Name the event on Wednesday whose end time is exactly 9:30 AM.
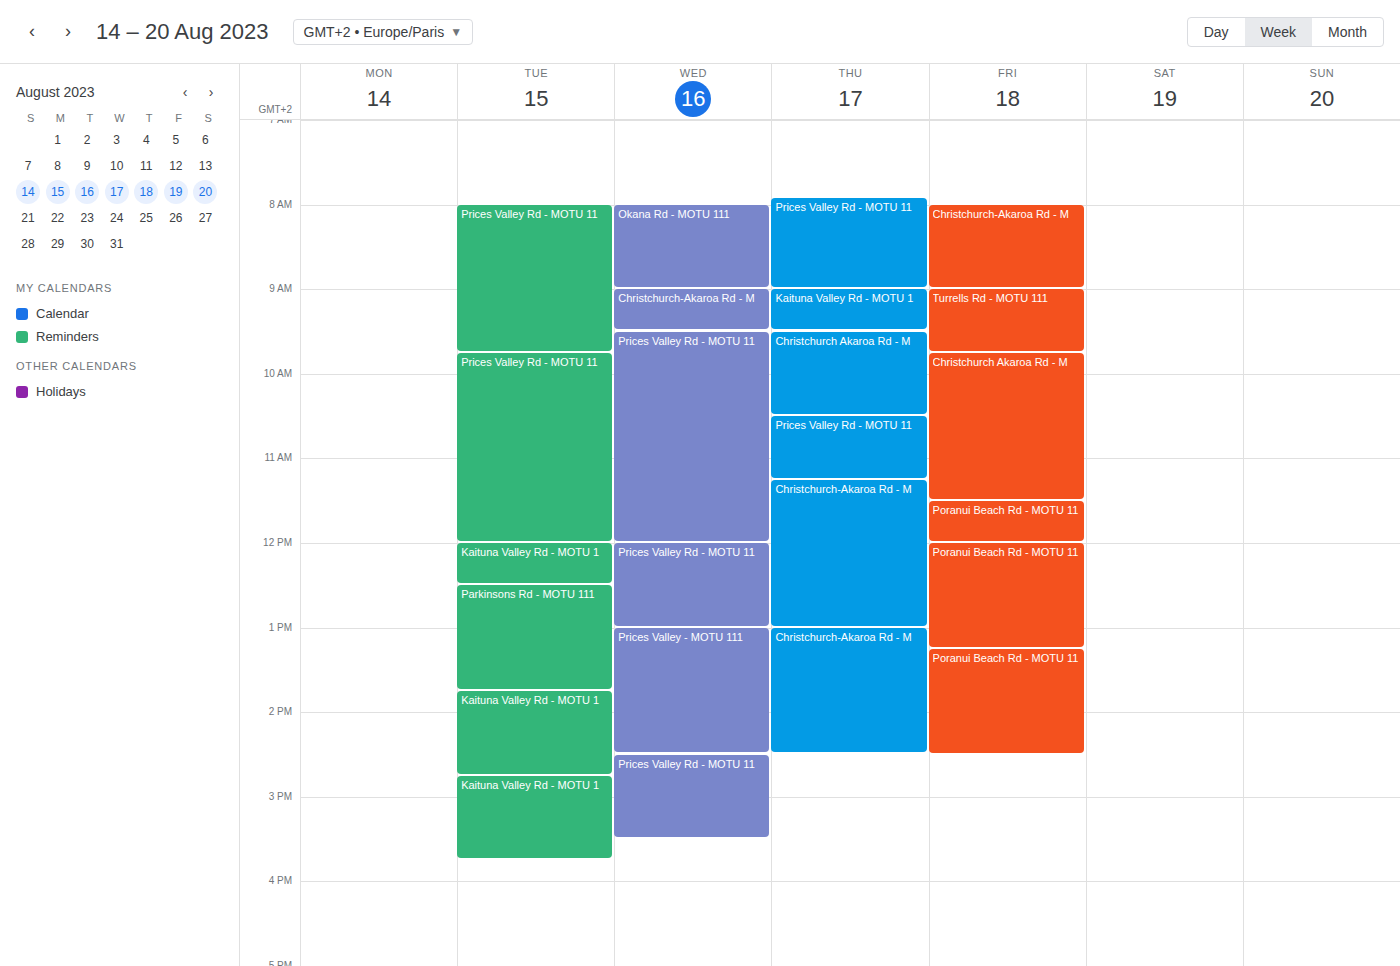
"Christchurch-Akaroa Rd - M"